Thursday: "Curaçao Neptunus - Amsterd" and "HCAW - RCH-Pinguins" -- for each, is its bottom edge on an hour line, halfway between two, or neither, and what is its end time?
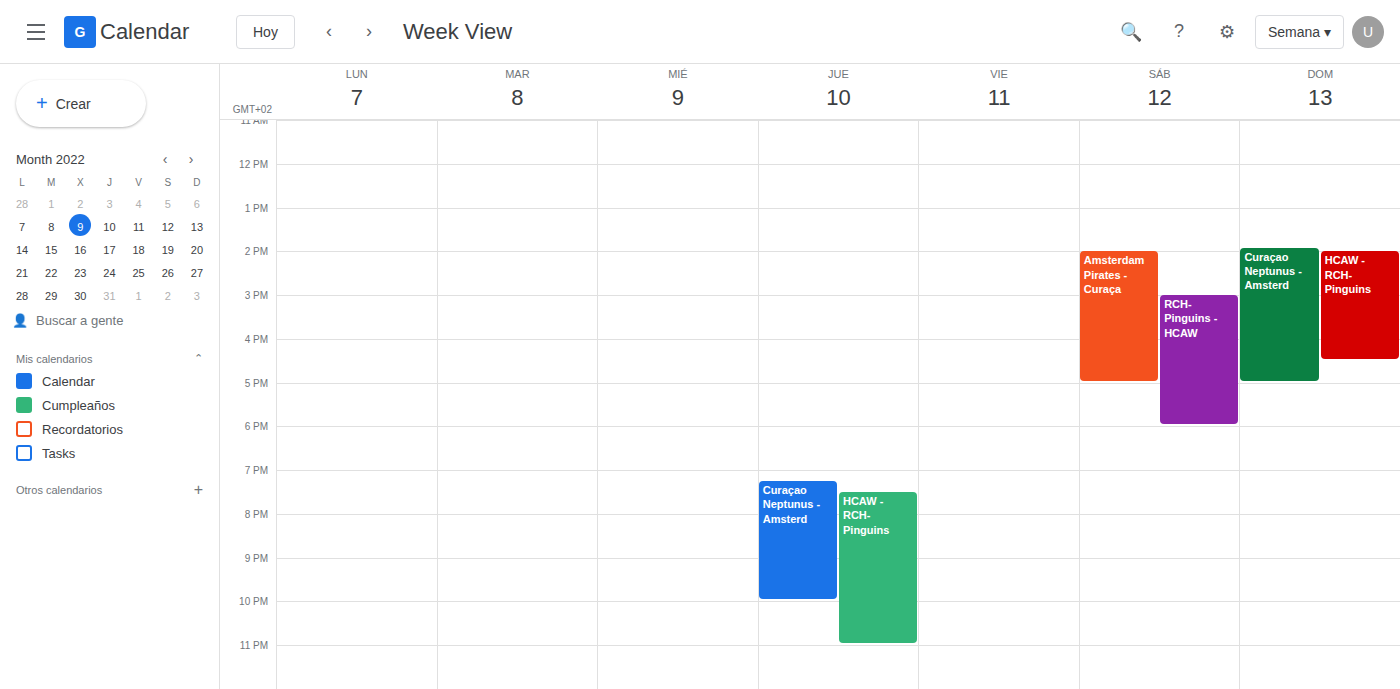
"Curaçao Neptunus - Amsterd": 10:00 PM, exactly on the 10 PM line. "HCAW - RCH-Pinguins": 11:00 PM, exactly on the 11 PM line.